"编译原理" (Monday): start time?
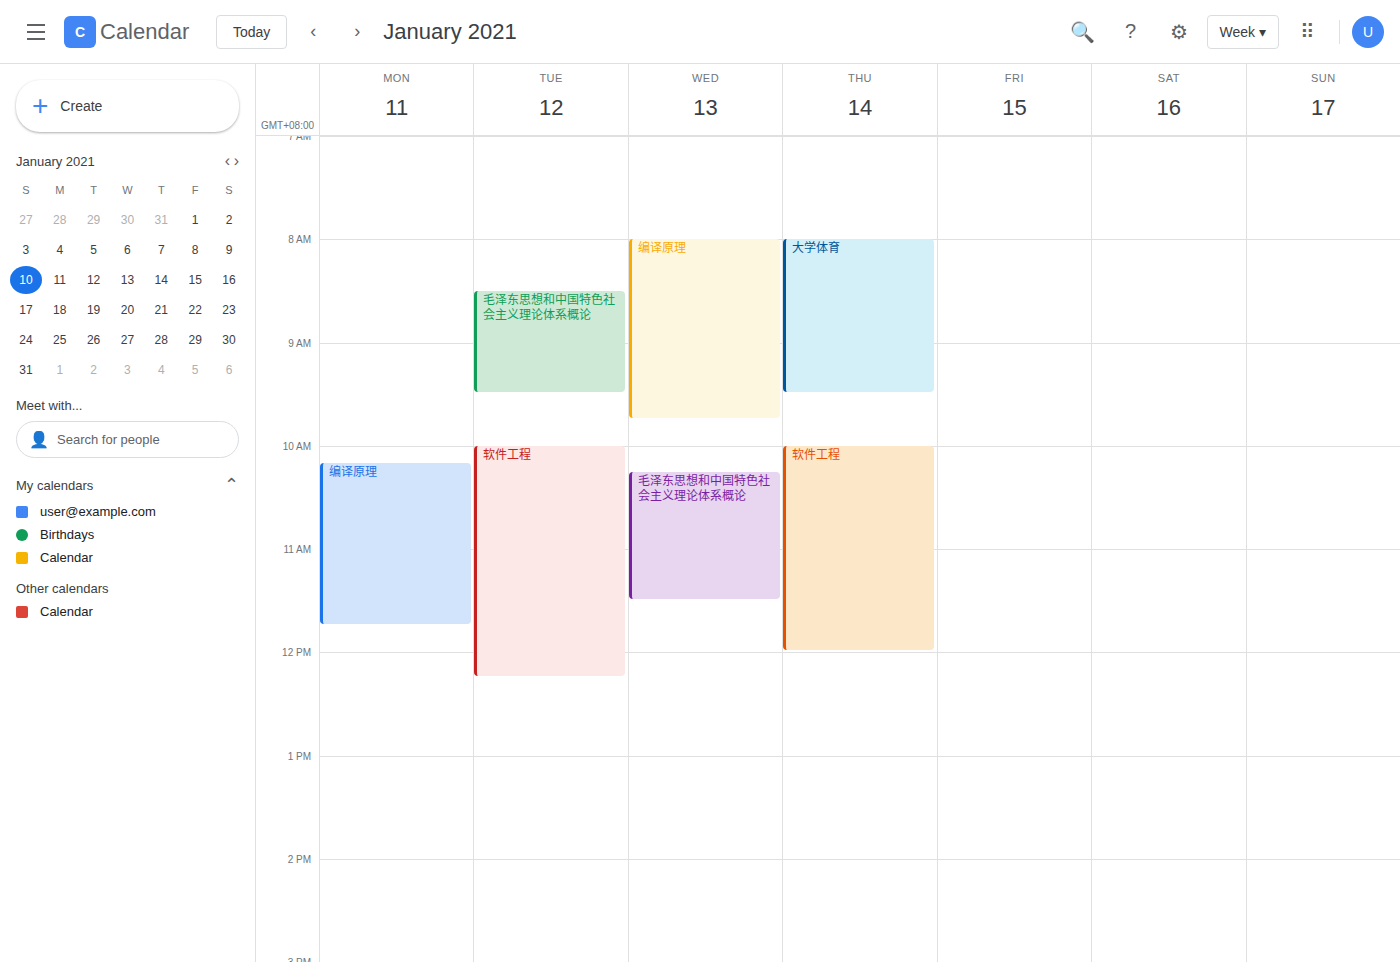
10:10 AM